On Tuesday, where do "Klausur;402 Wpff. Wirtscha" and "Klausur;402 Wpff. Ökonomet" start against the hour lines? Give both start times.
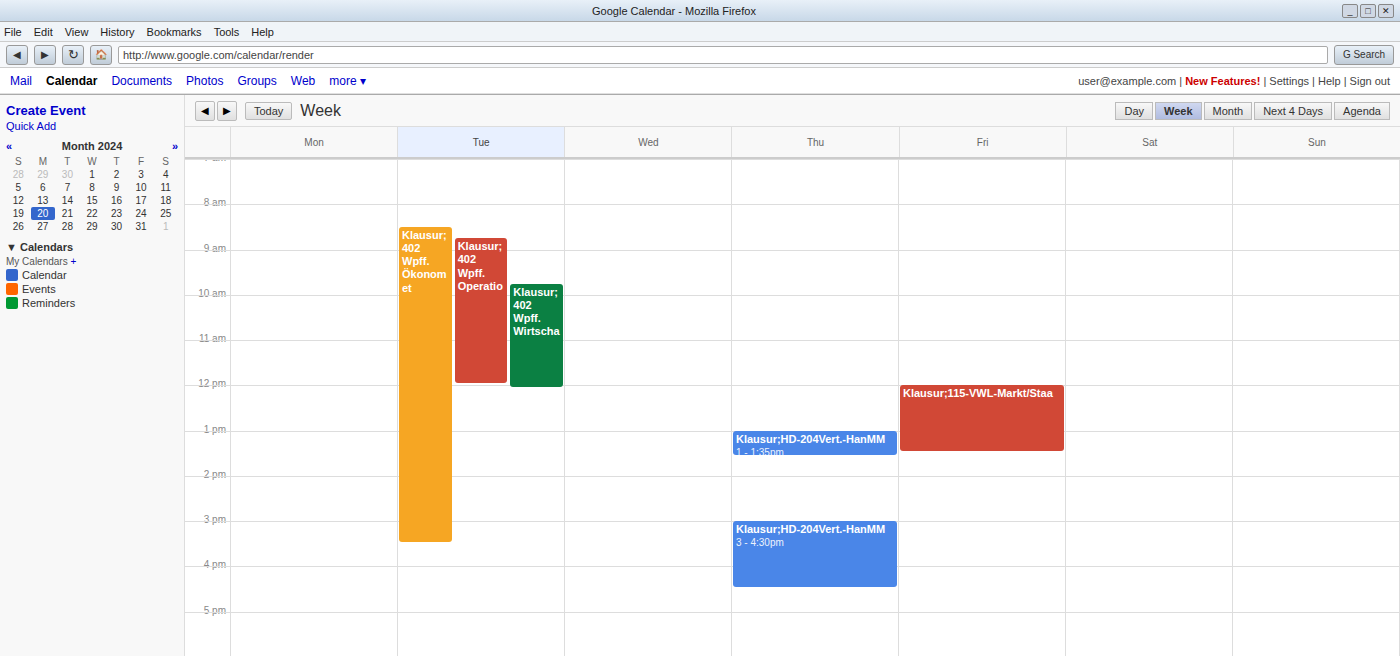
"Klausur;402 Wpff. Wirtscha": 9:45 AM, neither: three quarters of the way from the 9 AM line to the 10 AM line. "Klausur;402 Wpff. Ökonomet": 8:30 AM, halfway between the 8 AM and 9 AM lines.